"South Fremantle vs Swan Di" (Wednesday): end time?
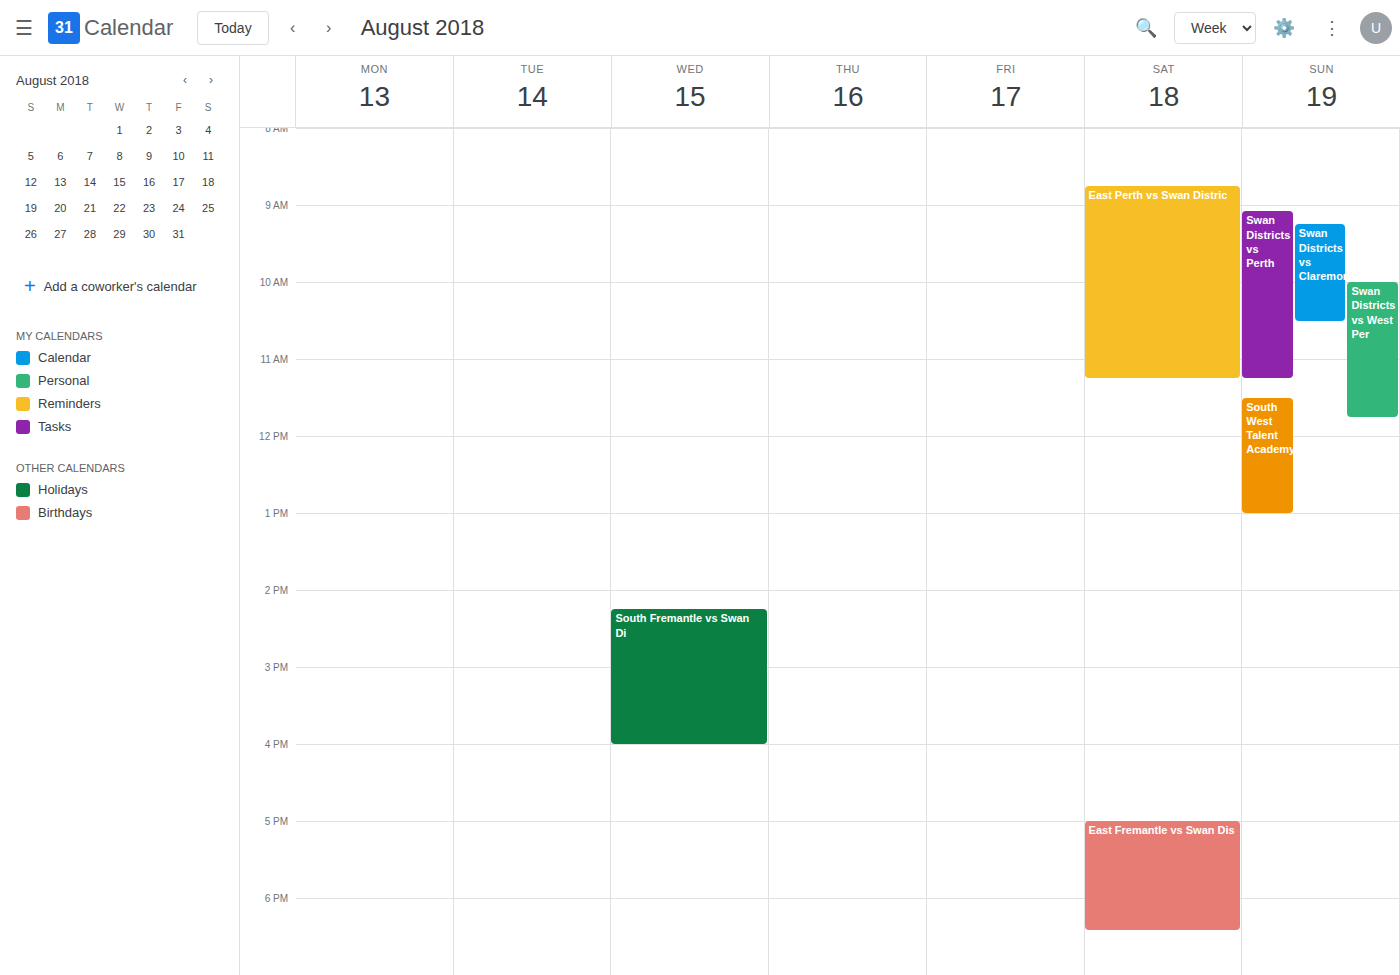
4:00 PM